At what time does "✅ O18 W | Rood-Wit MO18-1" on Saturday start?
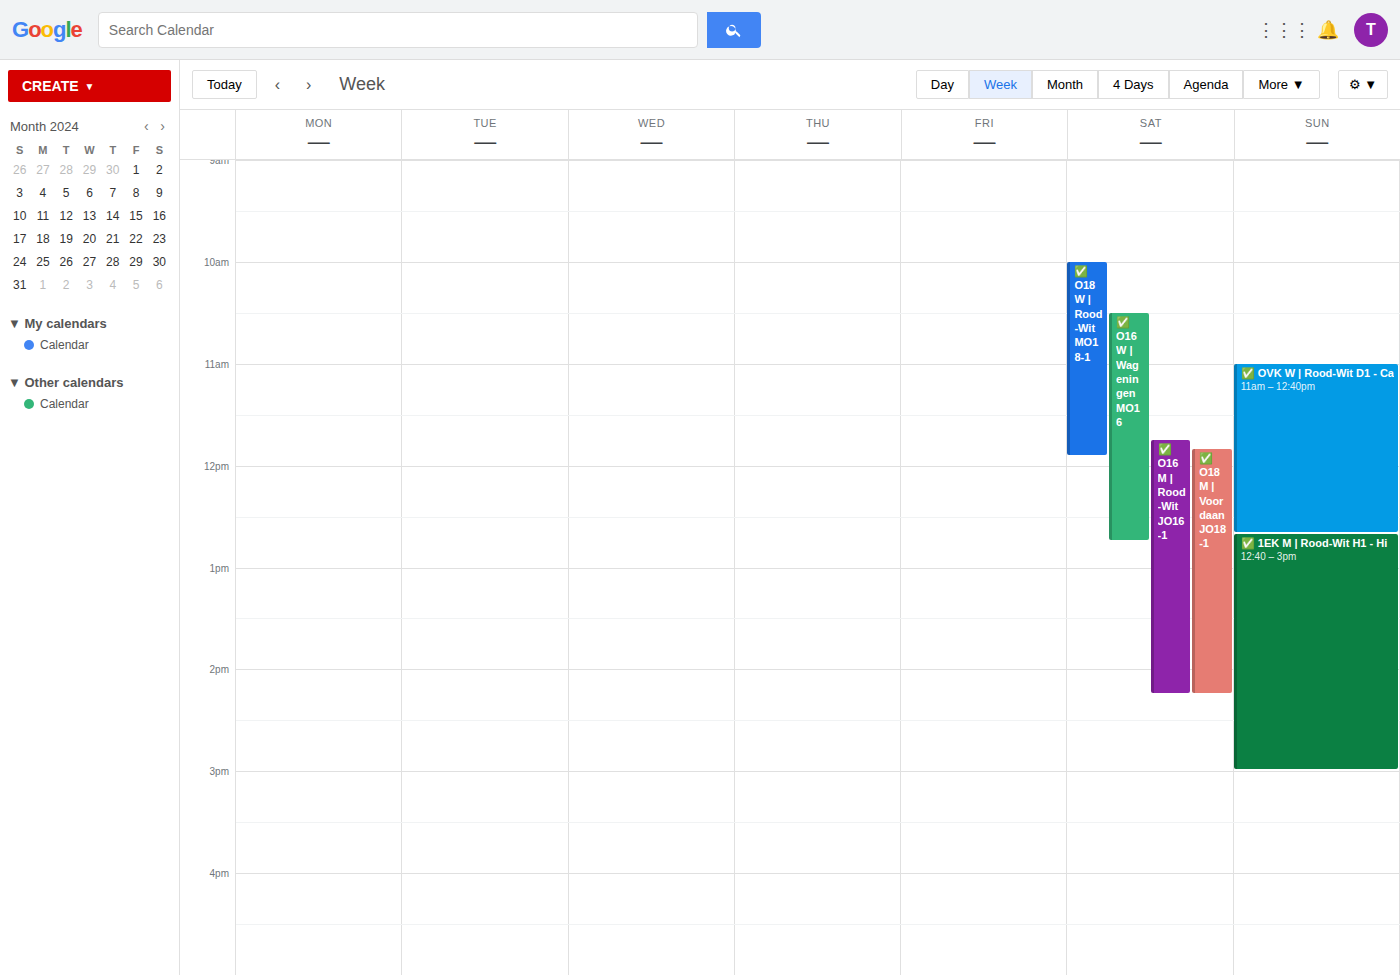
10:00 AM